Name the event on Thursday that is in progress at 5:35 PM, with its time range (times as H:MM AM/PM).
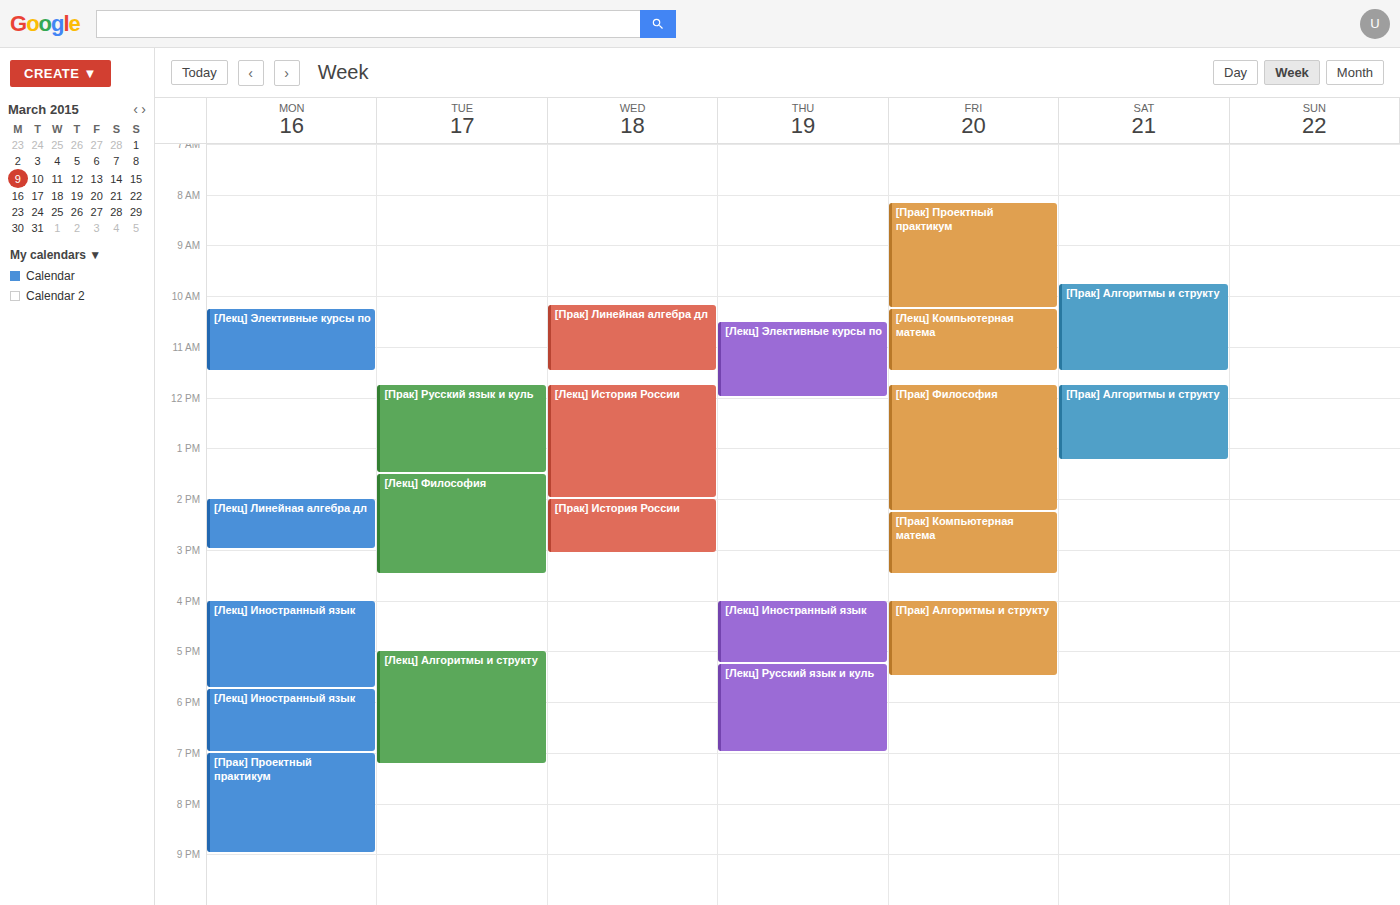
"[Лекц] Русский язык и куль", 5:15 PM to 7:00 PM